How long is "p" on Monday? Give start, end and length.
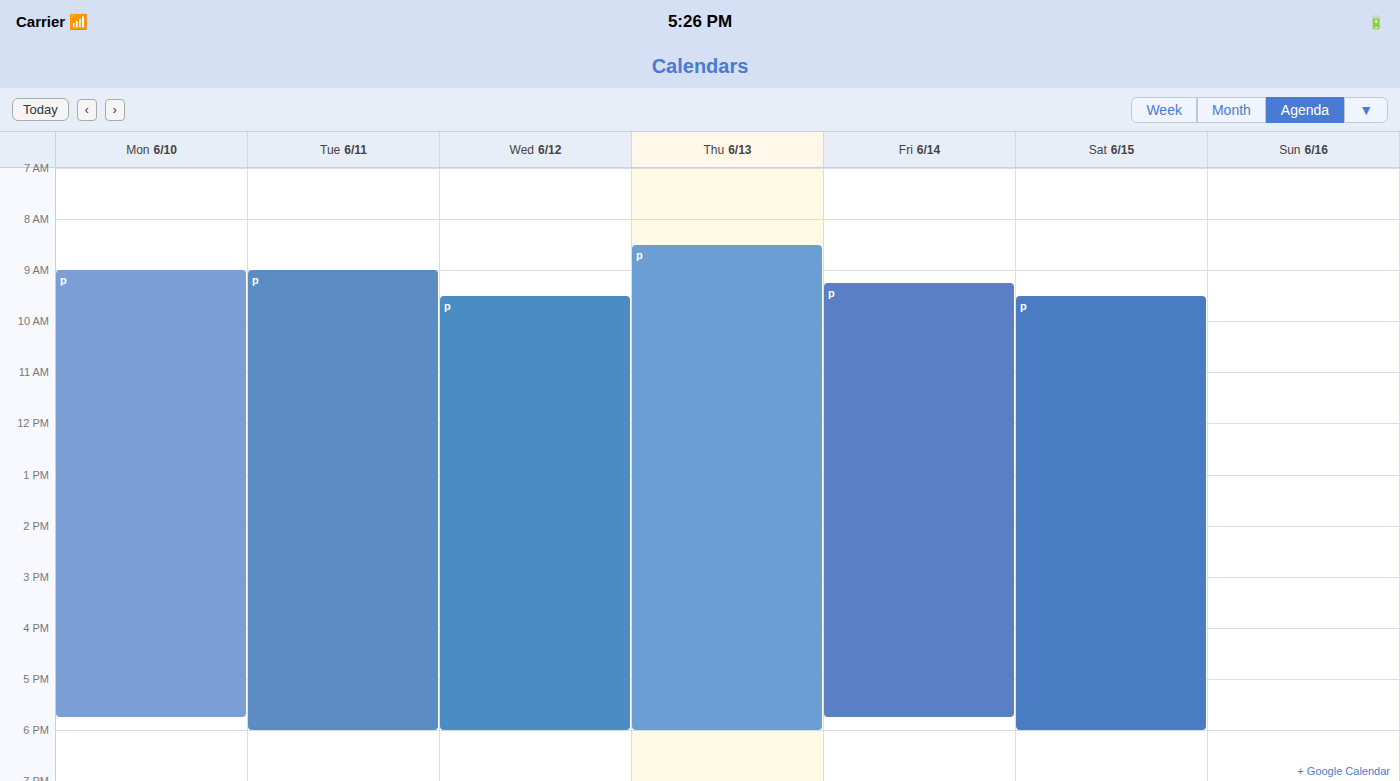
9:00 AM to 5:45 PM, 8 hours 45 minutes